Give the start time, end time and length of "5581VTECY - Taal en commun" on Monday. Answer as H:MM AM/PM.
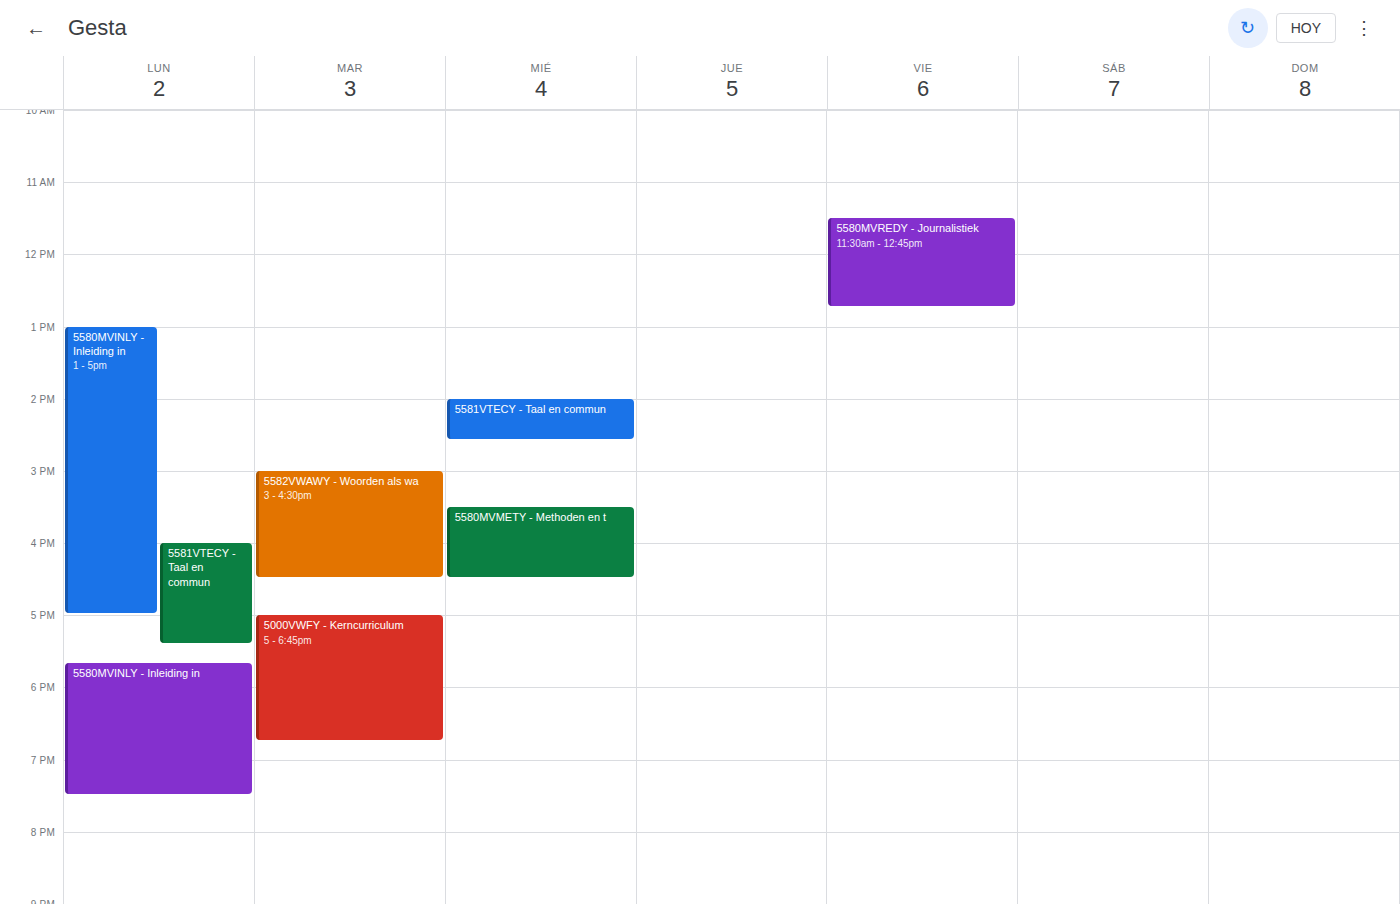
4:00 PM to 5:25 PM, 1 hour 25 minutes